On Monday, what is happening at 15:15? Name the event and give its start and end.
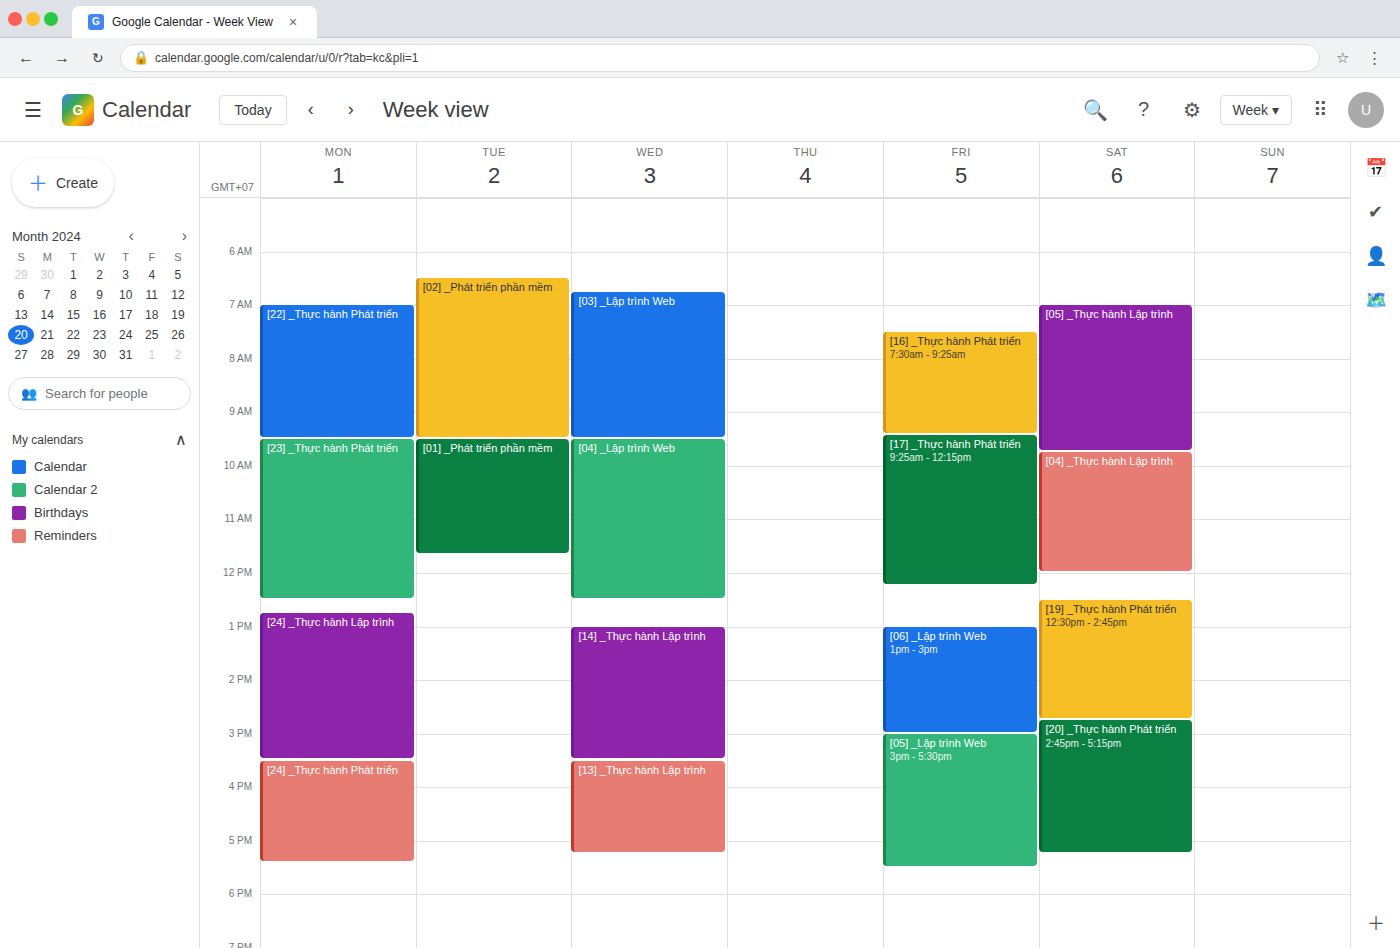
"[24] _Thực hành Lập trình", 12:45 to 15:30